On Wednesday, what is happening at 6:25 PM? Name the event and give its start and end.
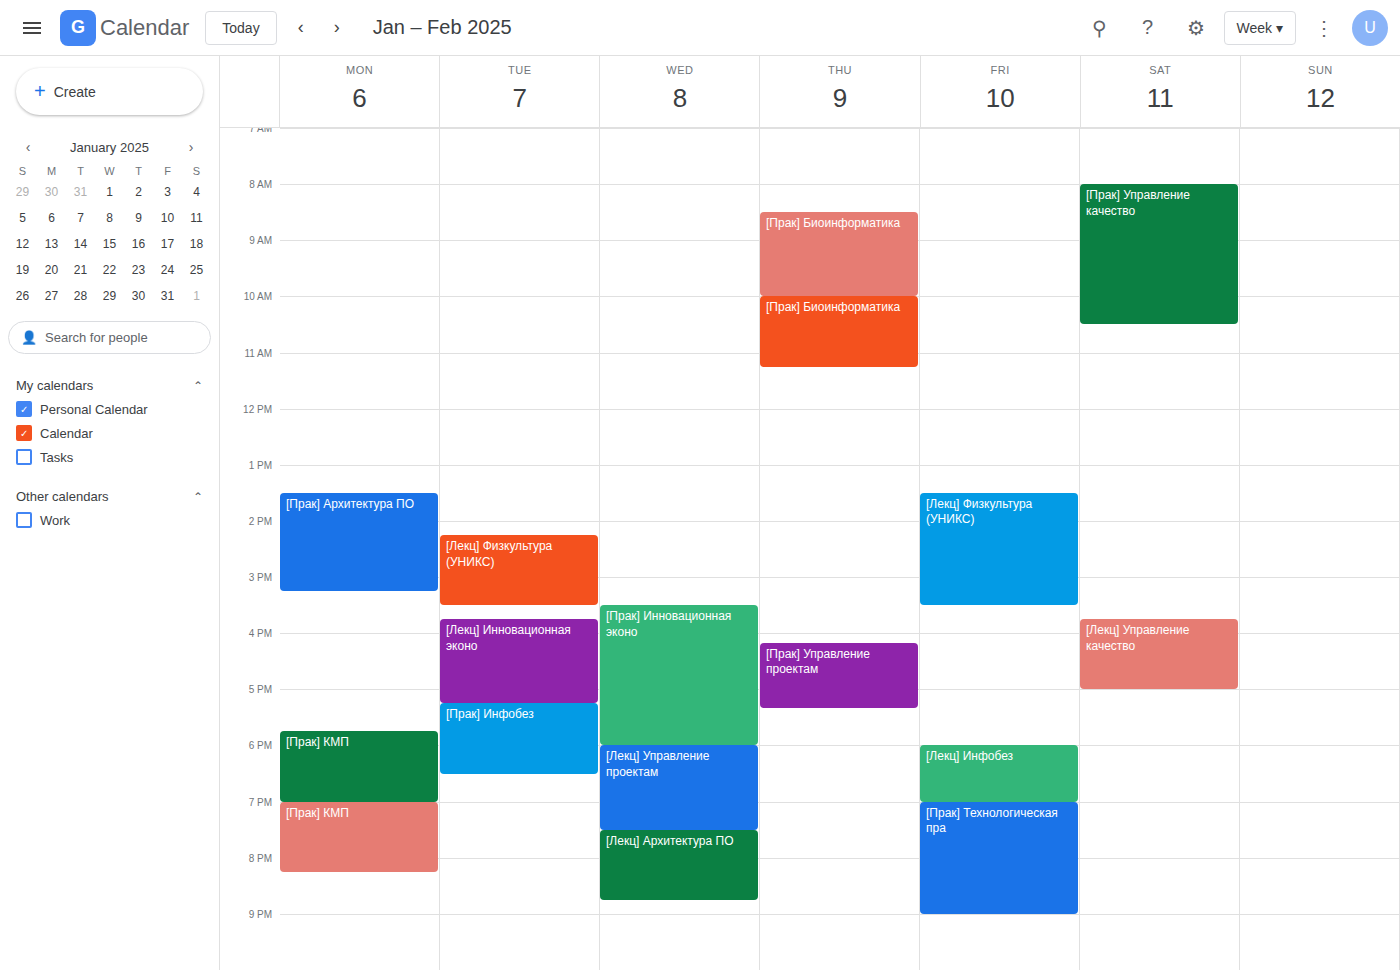
"[Лекц] Управление проектам", 6:00 PM to 7:30 PM